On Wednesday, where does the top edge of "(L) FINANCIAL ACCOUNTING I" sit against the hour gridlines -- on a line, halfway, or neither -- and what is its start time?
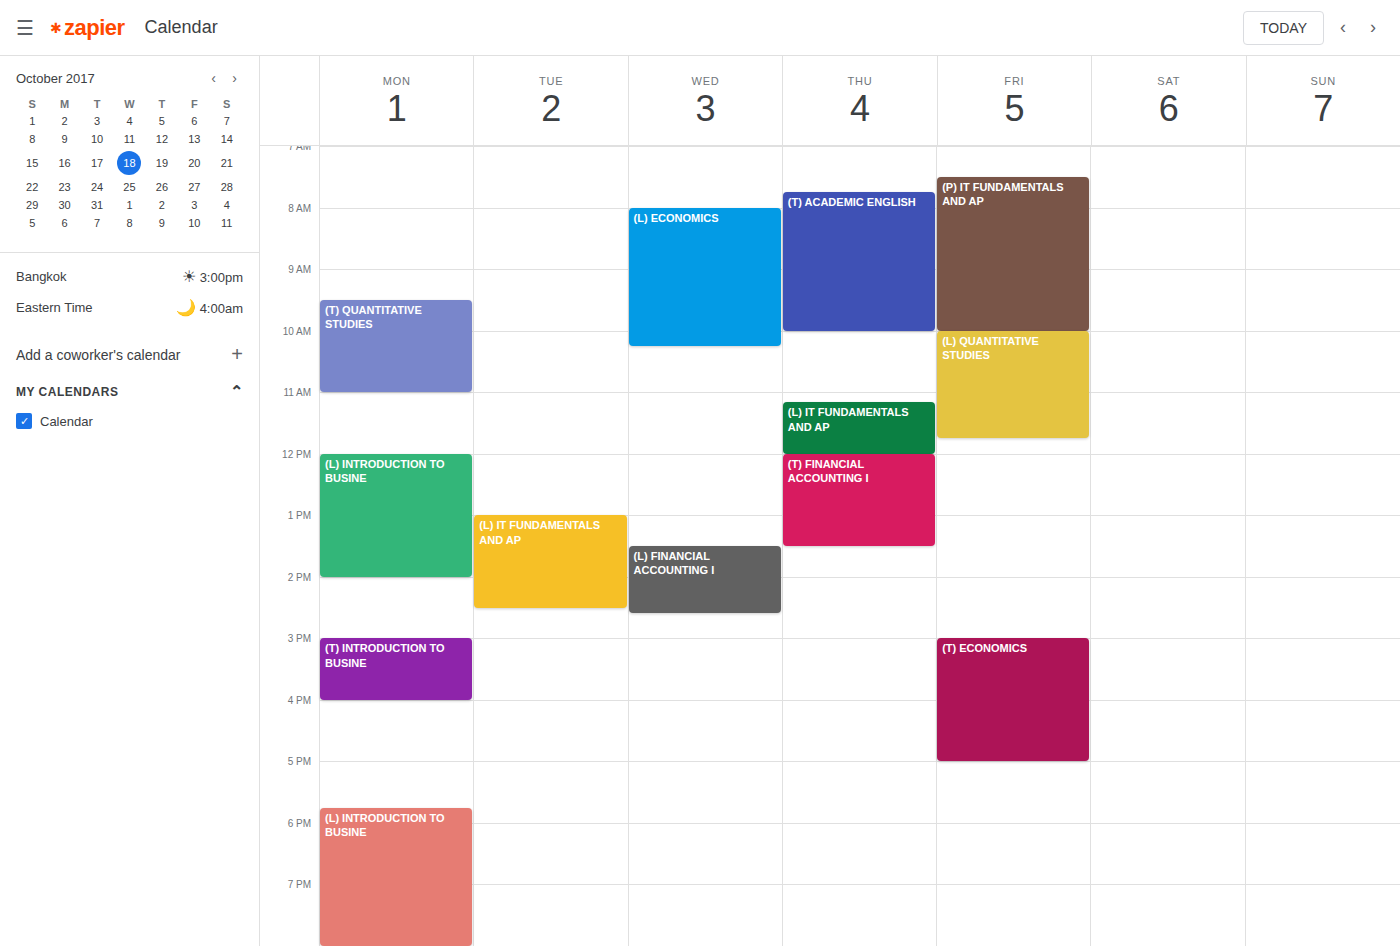
1:30 PM -- halfway between the 1 PM and 2 PM lines.